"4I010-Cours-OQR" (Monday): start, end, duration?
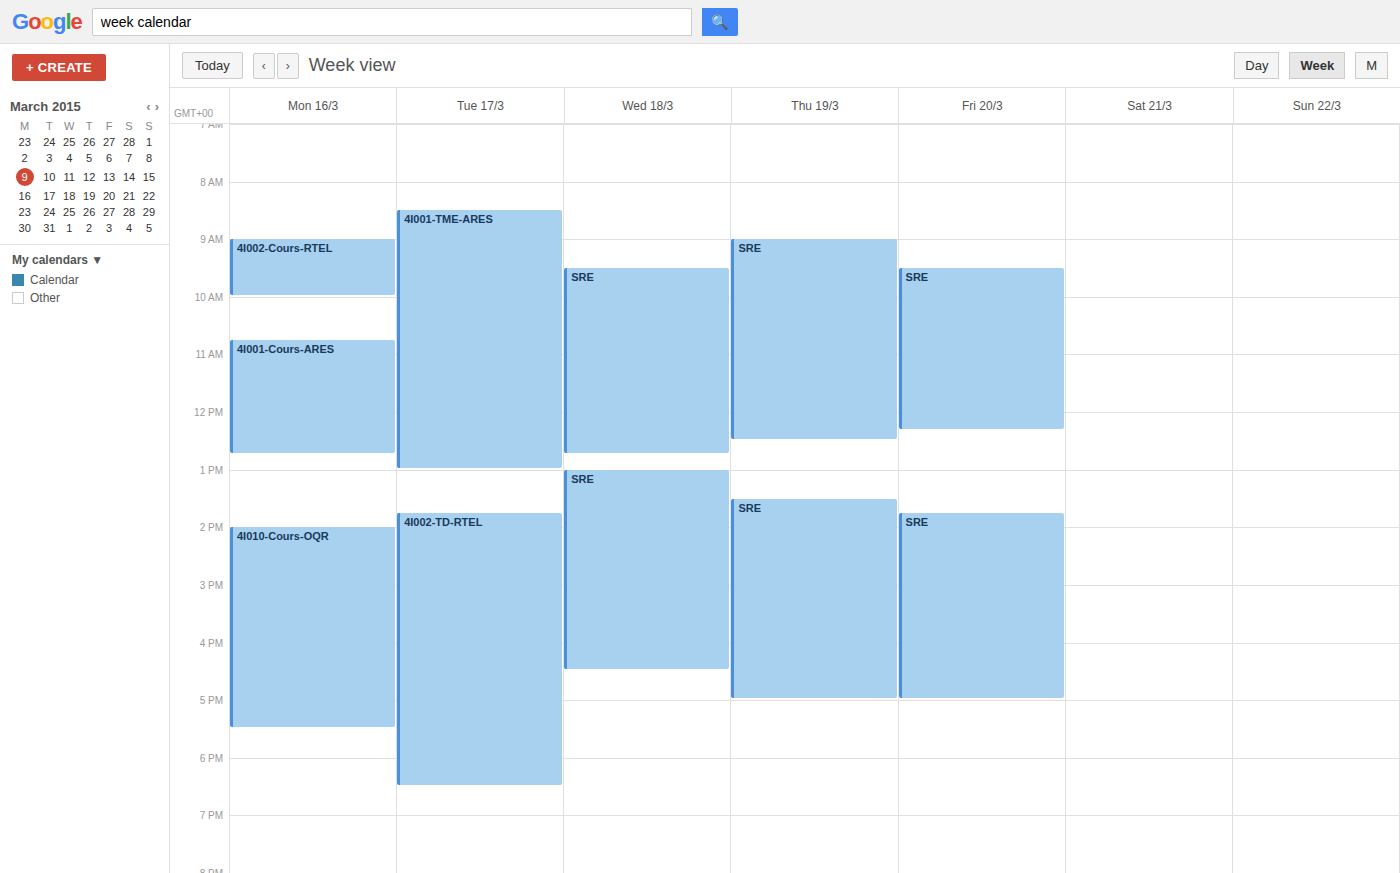
2:00 PM to 5:30 PM, 3 hours 30 minutes